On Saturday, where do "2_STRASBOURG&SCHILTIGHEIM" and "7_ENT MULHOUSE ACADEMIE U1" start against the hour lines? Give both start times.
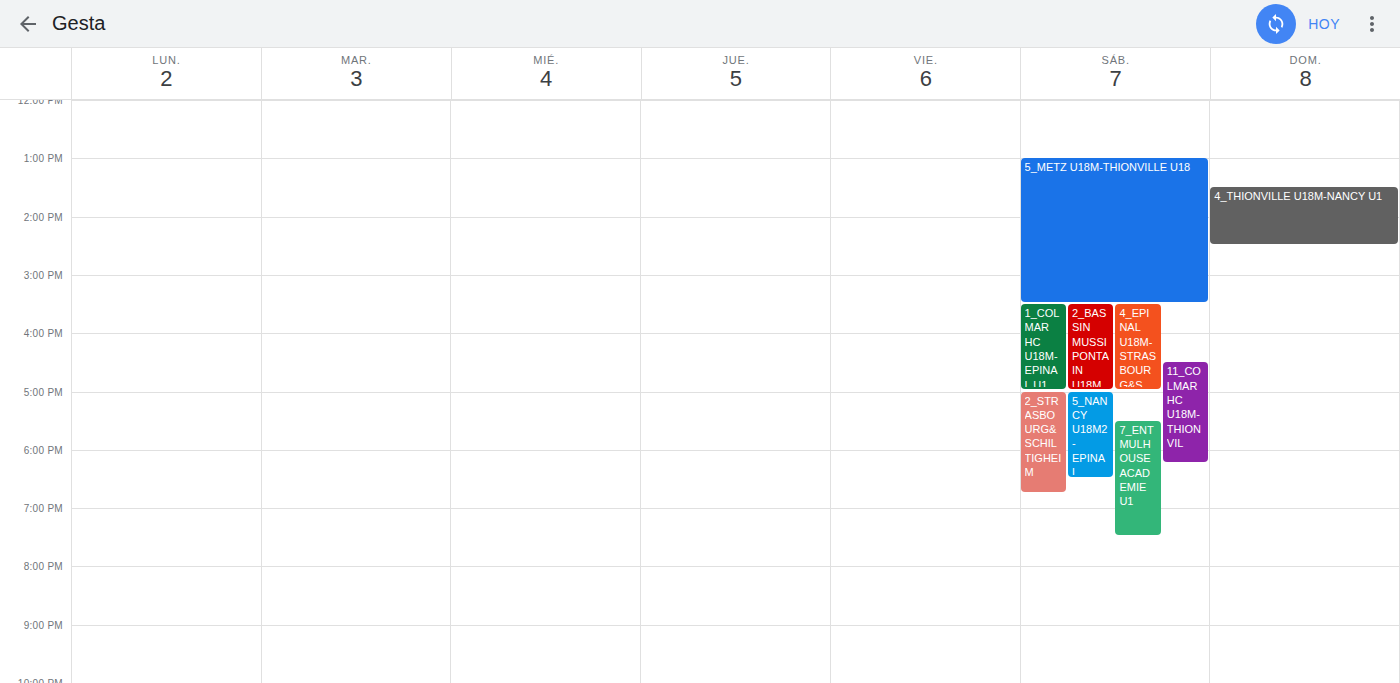
"2_STRASBOURG&SCHILTIGHEIM": 5:00 PM, exactly on the 5 PM line. "7_ENT MULHOUSE ACADEMIE U1": 5:30 PM, halfway between the 5 PM and 6 PM lines.